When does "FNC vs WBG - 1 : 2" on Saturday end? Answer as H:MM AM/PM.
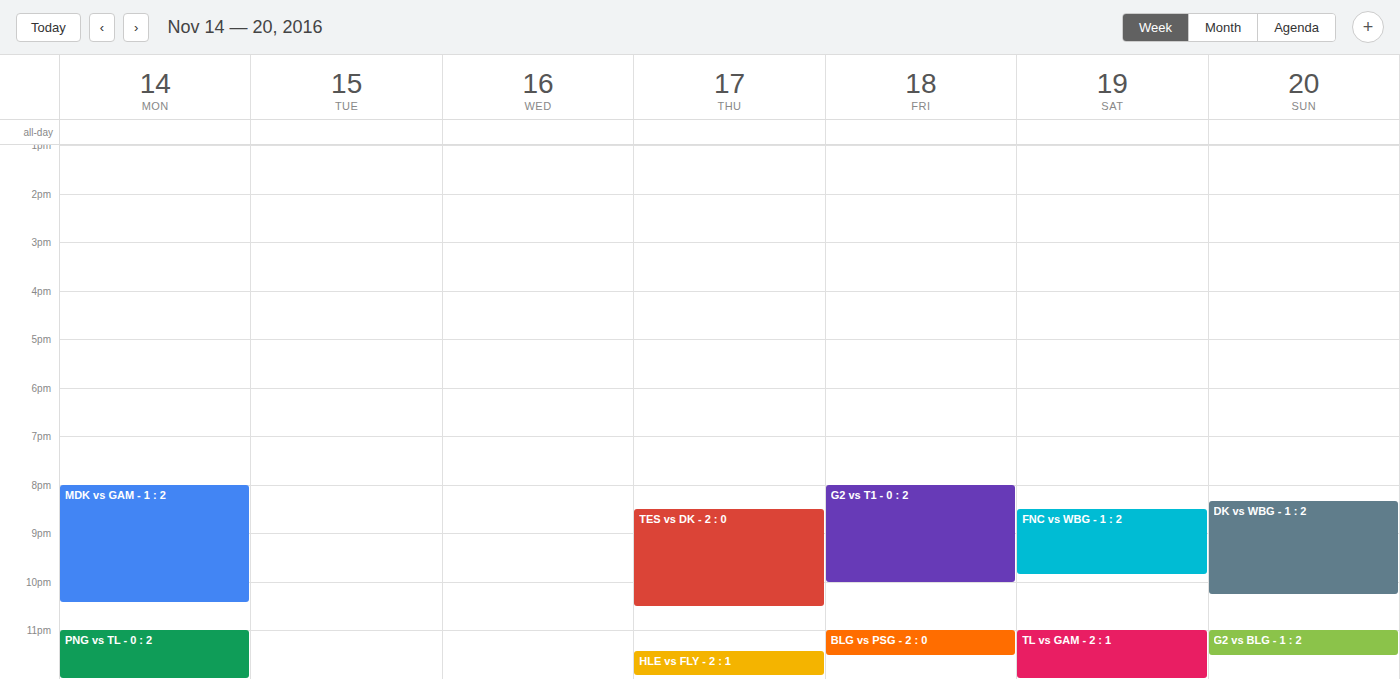
9:50 PM